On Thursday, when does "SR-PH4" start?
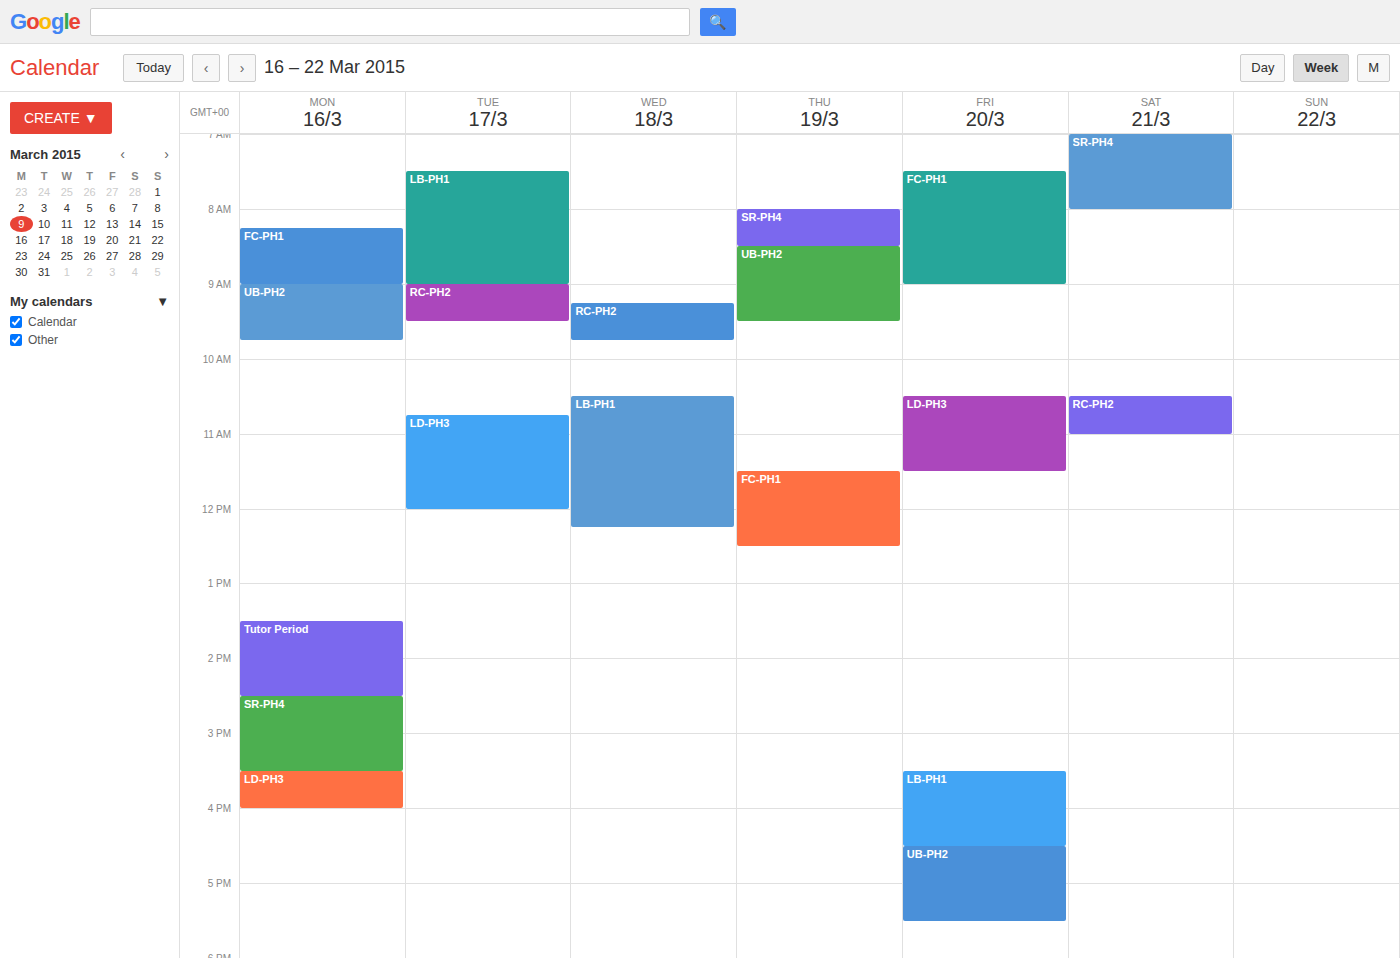
8:00 AM